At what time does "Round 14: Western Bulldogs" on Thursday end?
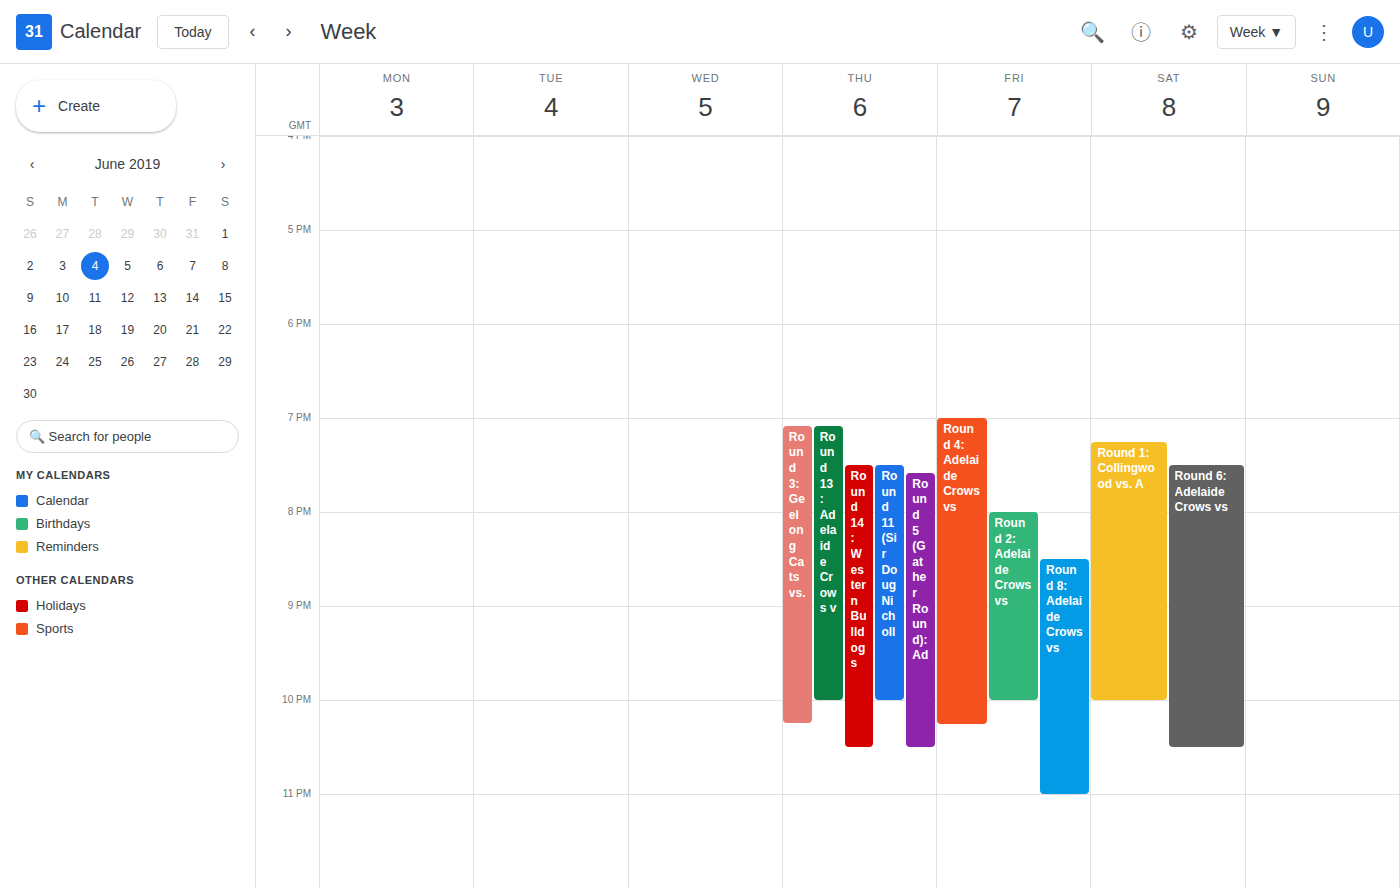
10:30 PM